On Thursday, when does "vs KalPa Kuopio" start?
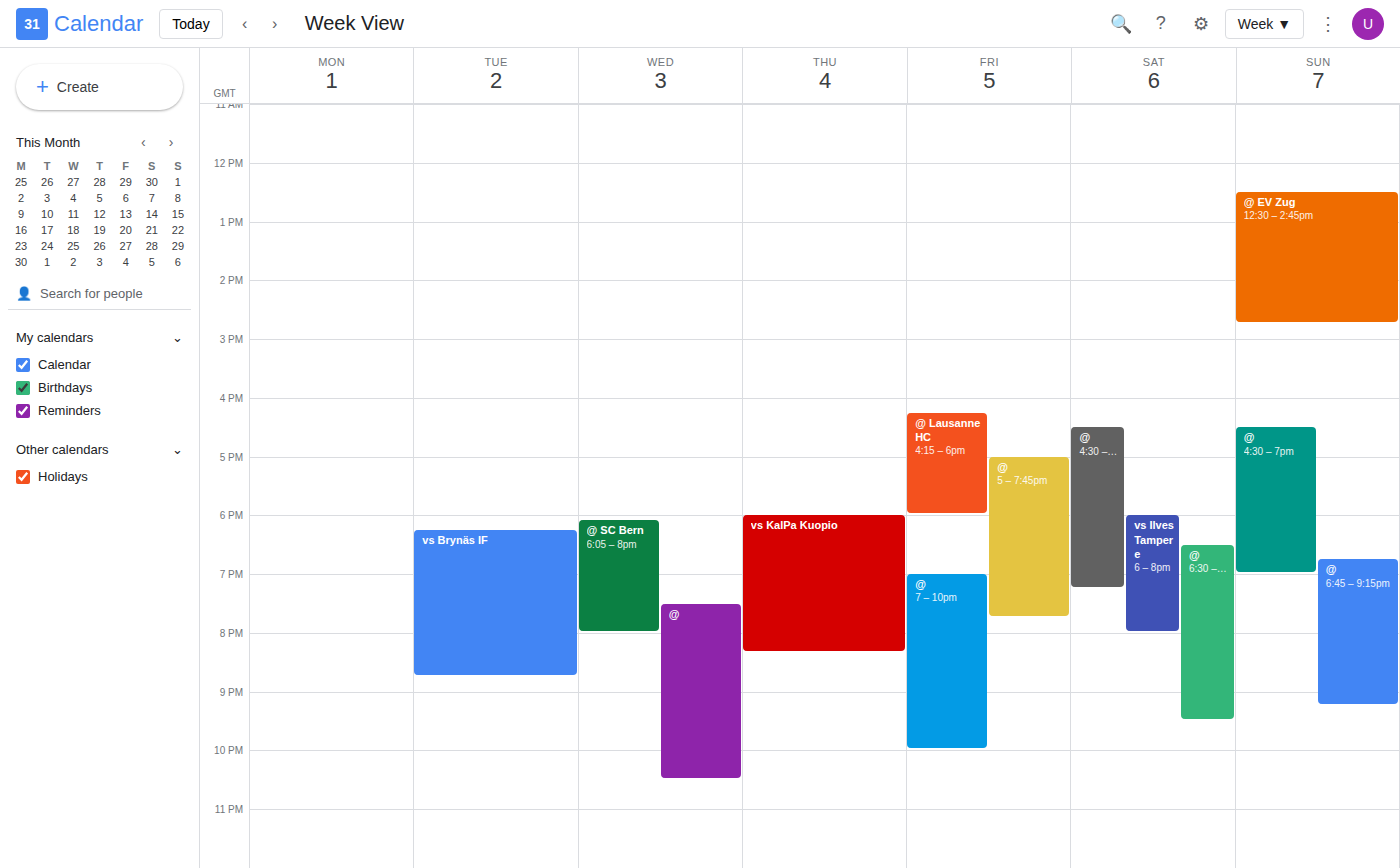
18:00